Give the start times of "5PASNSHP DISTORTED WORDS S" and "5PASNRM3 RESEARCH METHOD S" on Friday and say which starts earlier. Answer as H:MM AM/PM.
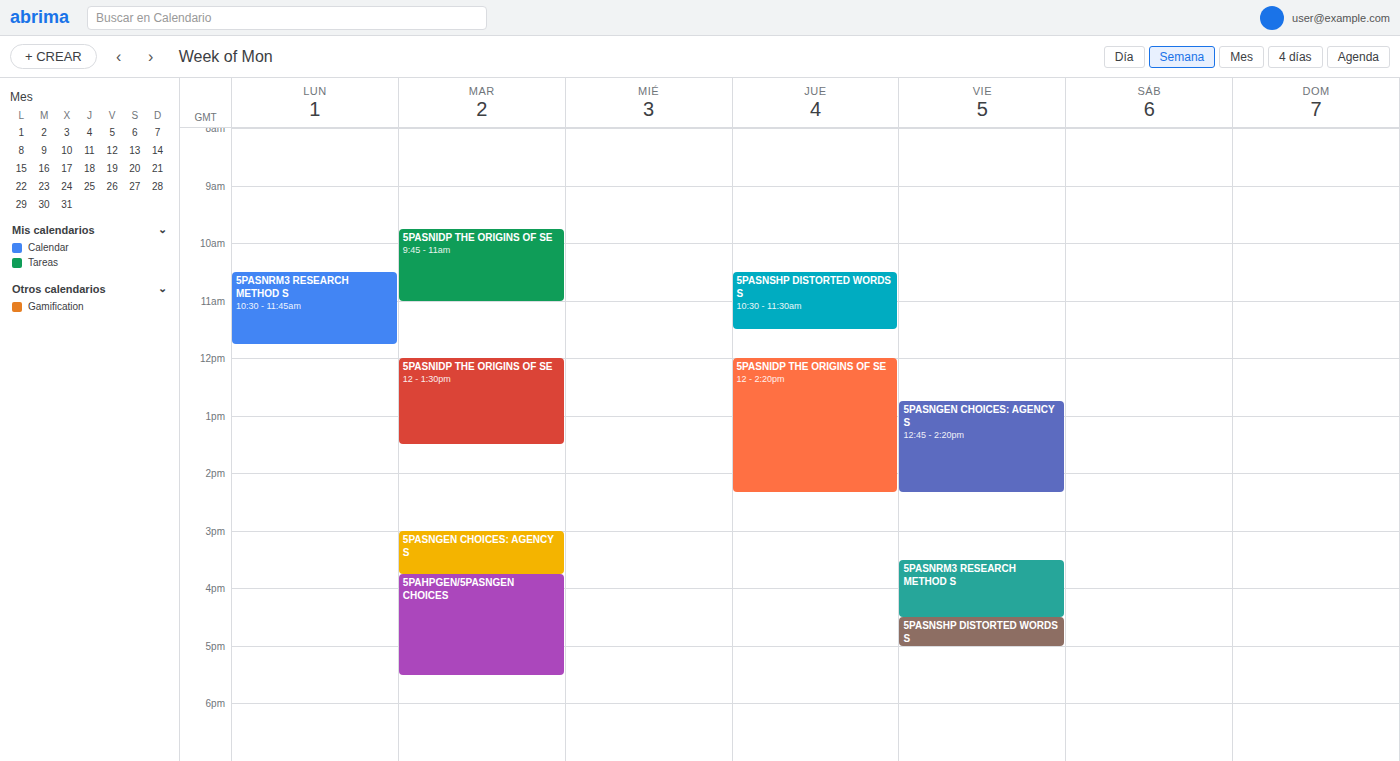
"5PASNRM3 RESEARCH METHOD S" 3:30 PM; "5PASNSHP DISTORTED WORDS S" 4:30 PM.